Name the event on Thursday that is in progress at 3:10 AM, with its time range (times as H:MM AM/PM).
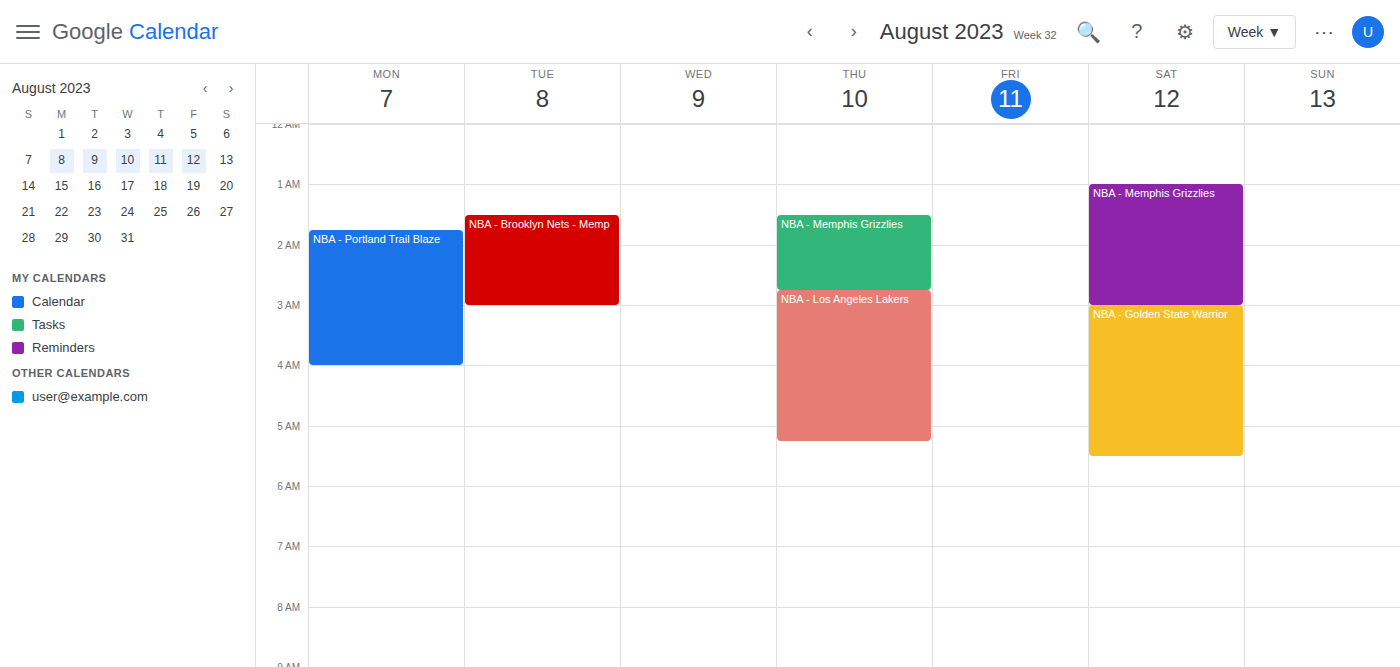
"NBA - Los Angeles Lakers", 2:45 AM to 5:15 AM